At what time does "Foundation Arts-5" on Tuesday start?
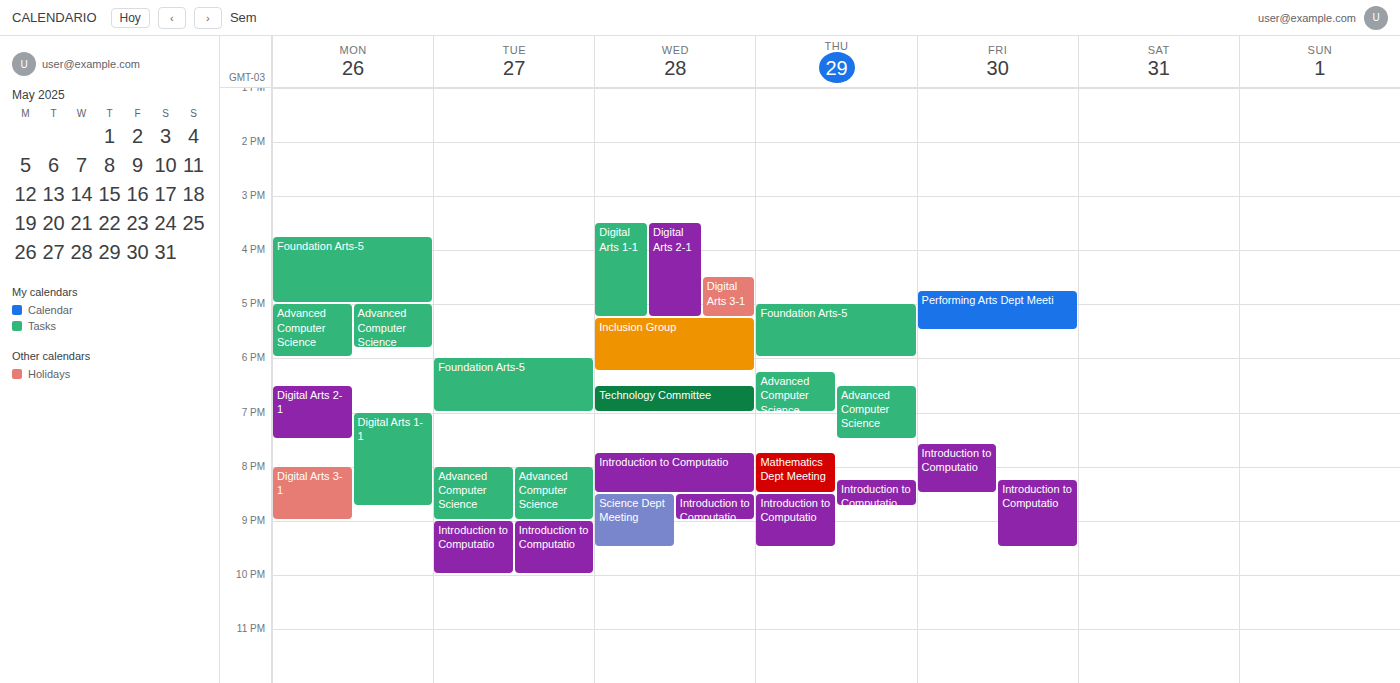
6:00 PM